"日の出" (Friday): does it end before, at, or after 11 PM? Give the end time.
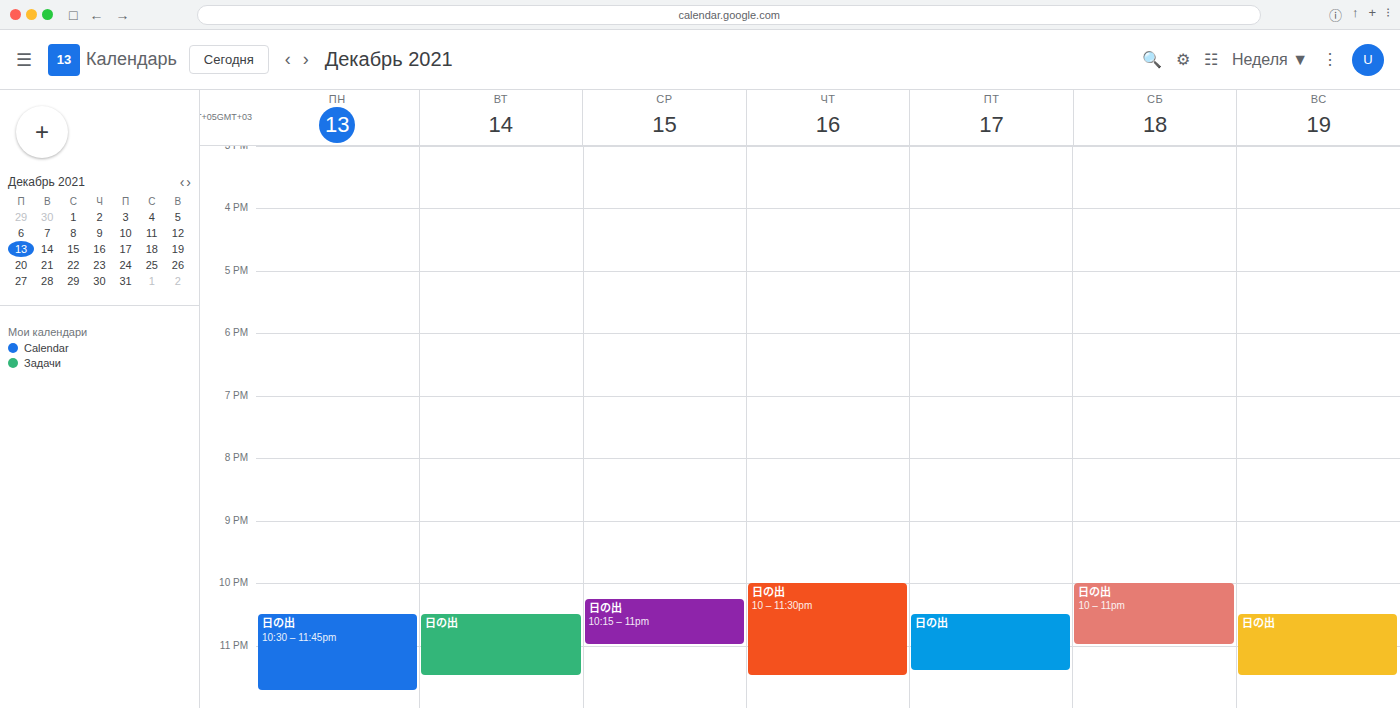
11:25 PM -- after 11 PM, 25 minutes below the 11 PM line.